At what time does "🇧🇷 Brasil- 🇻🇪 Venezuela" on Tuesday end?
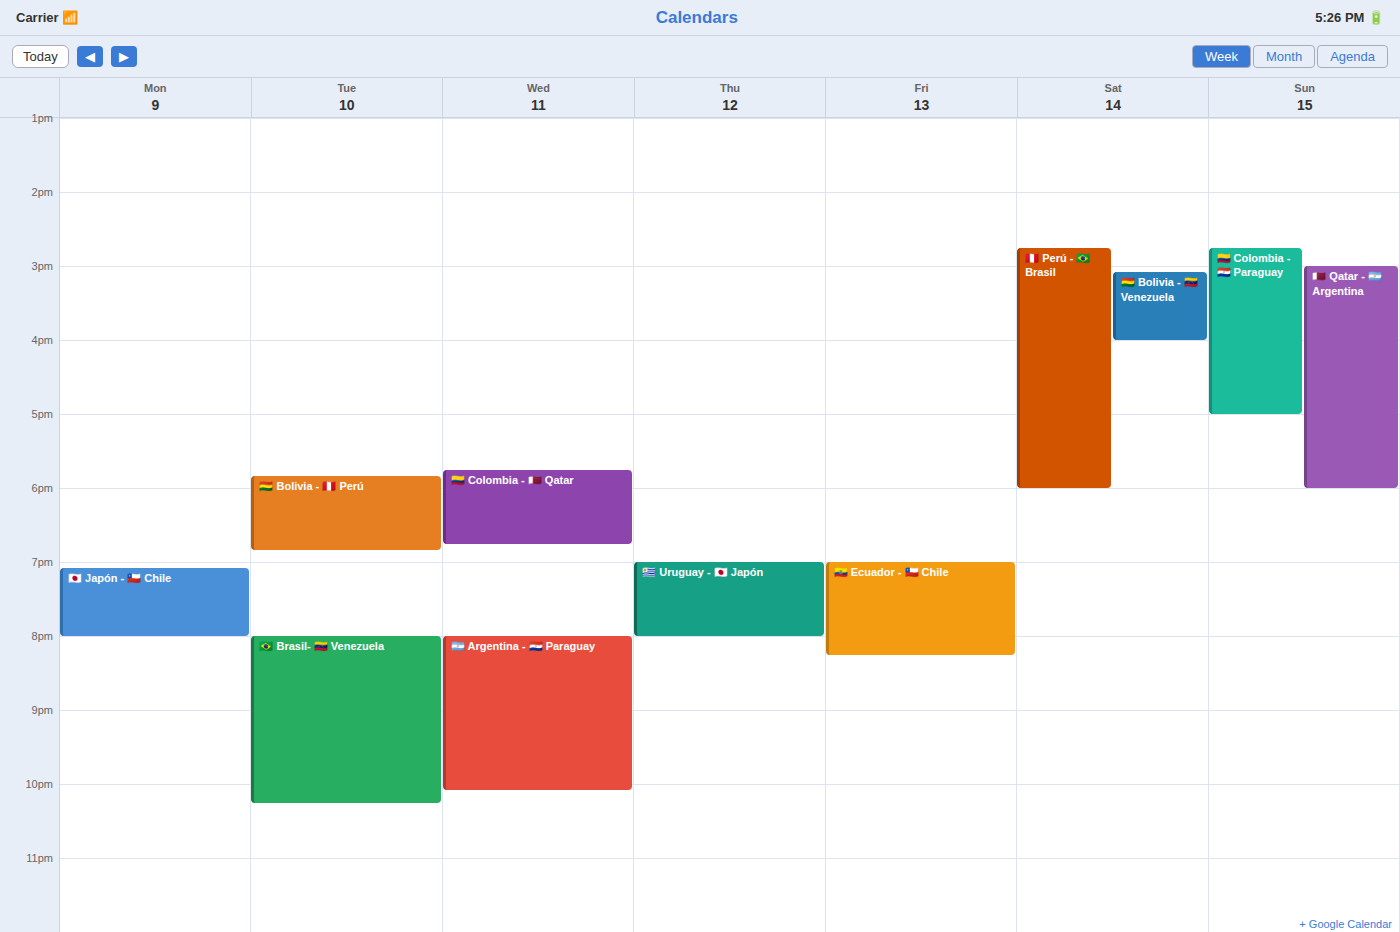
10:15 PM